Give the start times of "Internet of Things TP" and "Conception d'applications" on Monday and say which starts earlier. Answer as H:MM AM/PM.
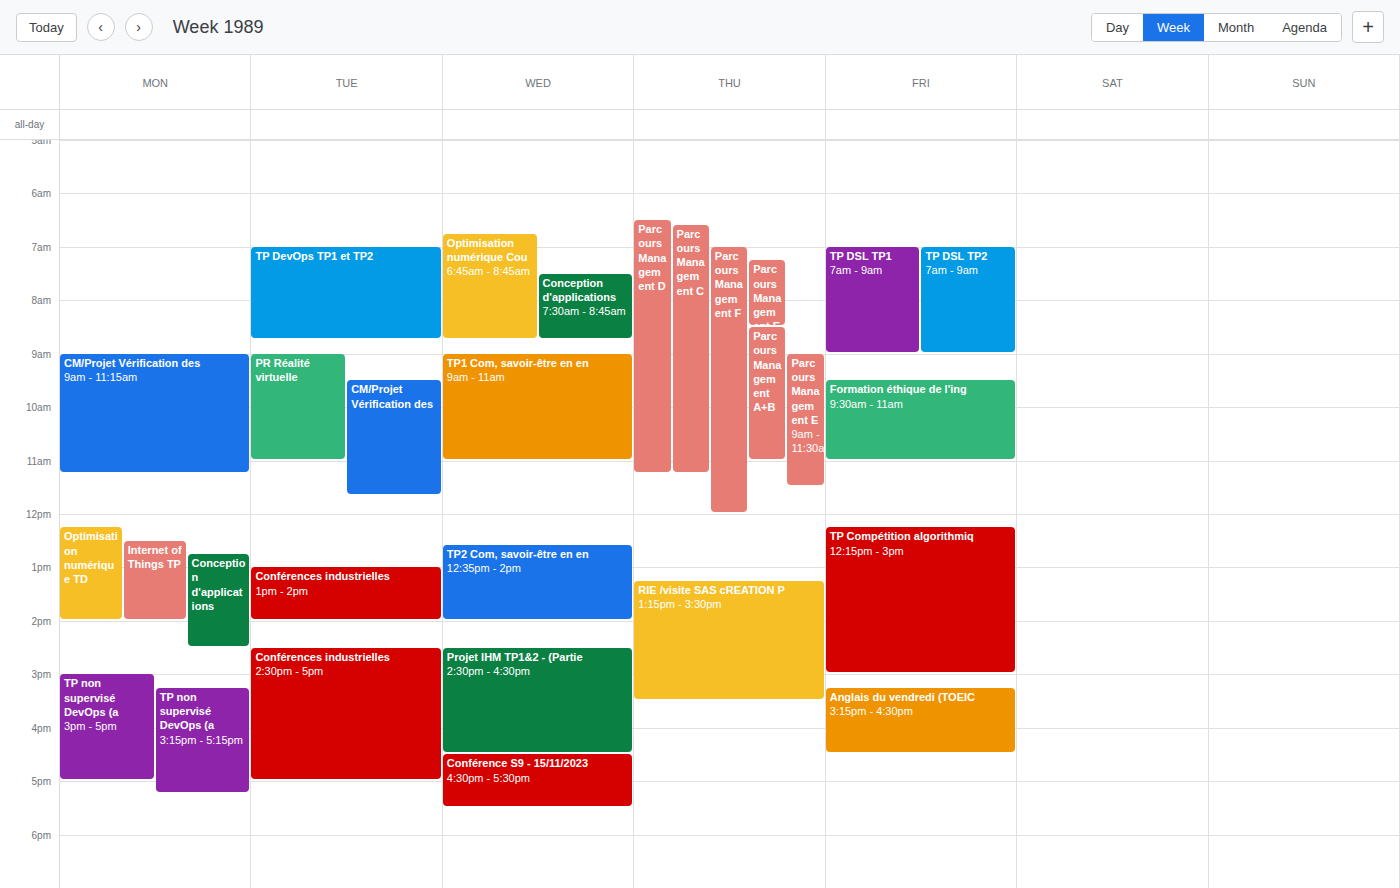
"Internet of Things TP" 12:30 PM; "Conception d'applications" 12:45 PM.